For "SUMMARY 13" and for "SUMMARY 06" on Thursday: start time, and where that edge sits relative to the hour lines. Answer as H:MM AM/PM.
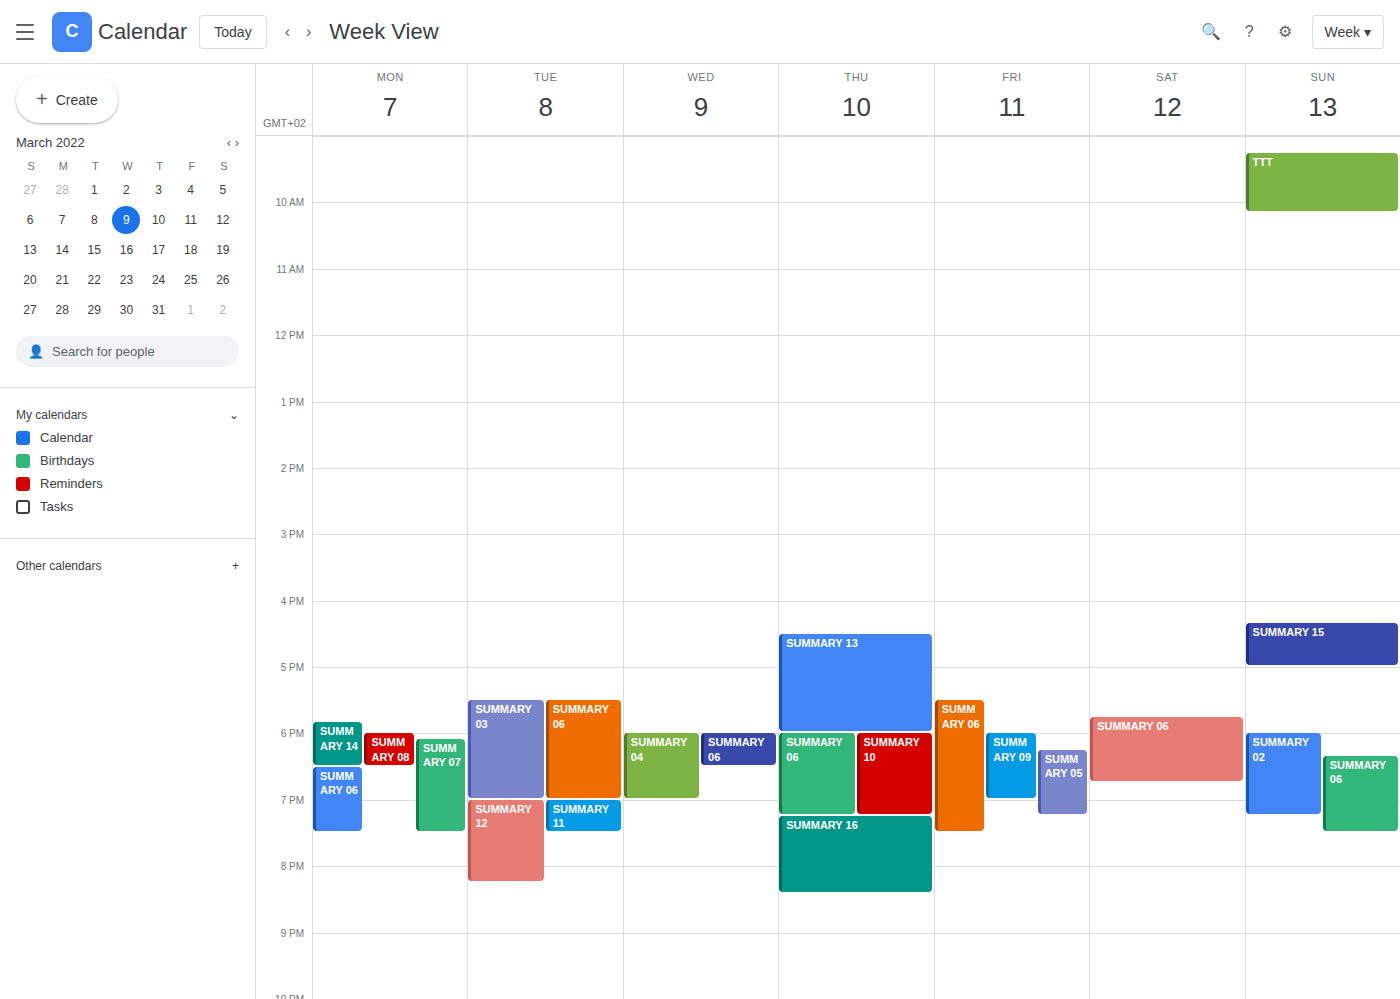
"SUMMARY 13": 4:30 PM, halfway between the 4 PM and 5 PM lines. "SUMMARY 06": 6:00 PM, exactly on the 6 PM line.